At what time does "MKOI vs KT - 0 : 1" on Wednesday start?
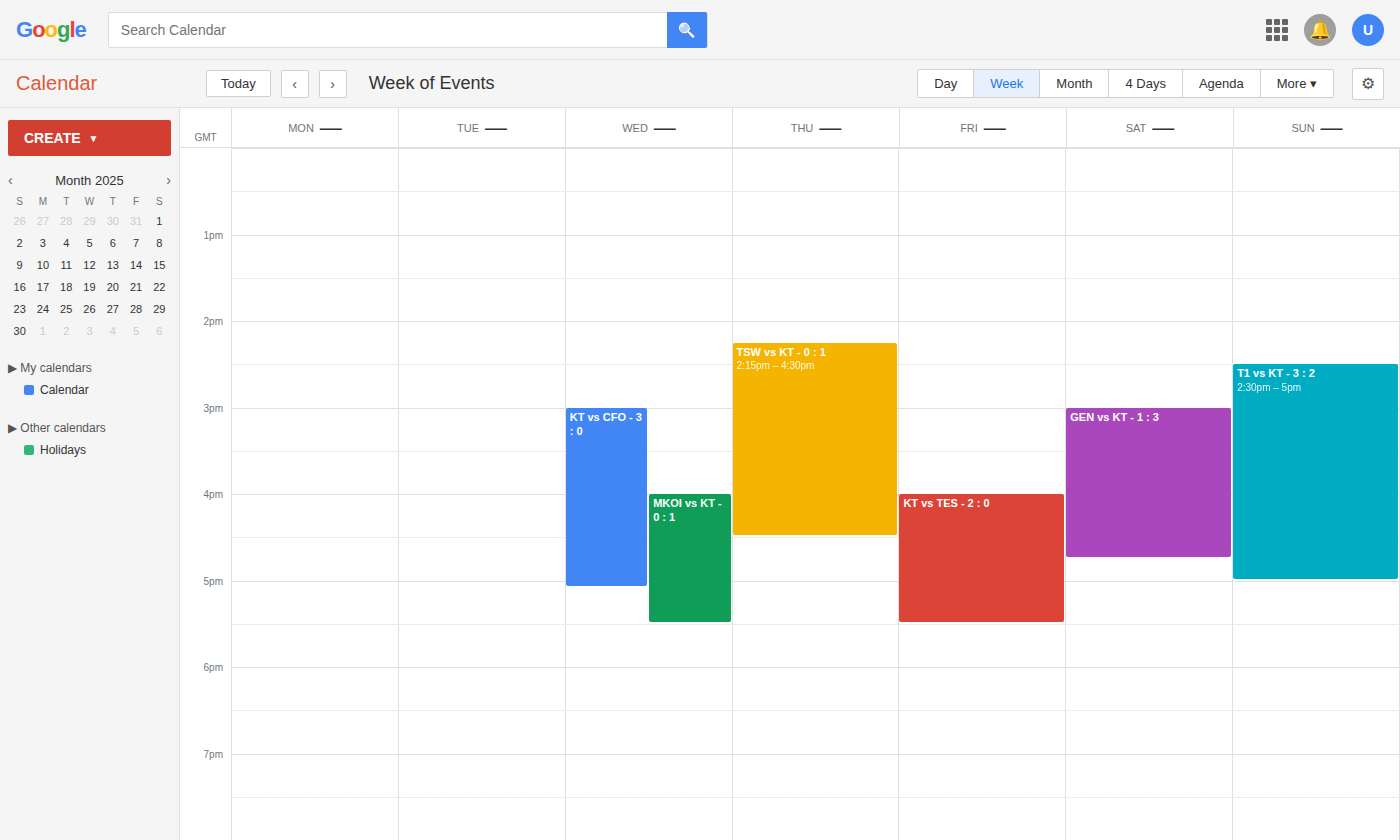
4:00 PM